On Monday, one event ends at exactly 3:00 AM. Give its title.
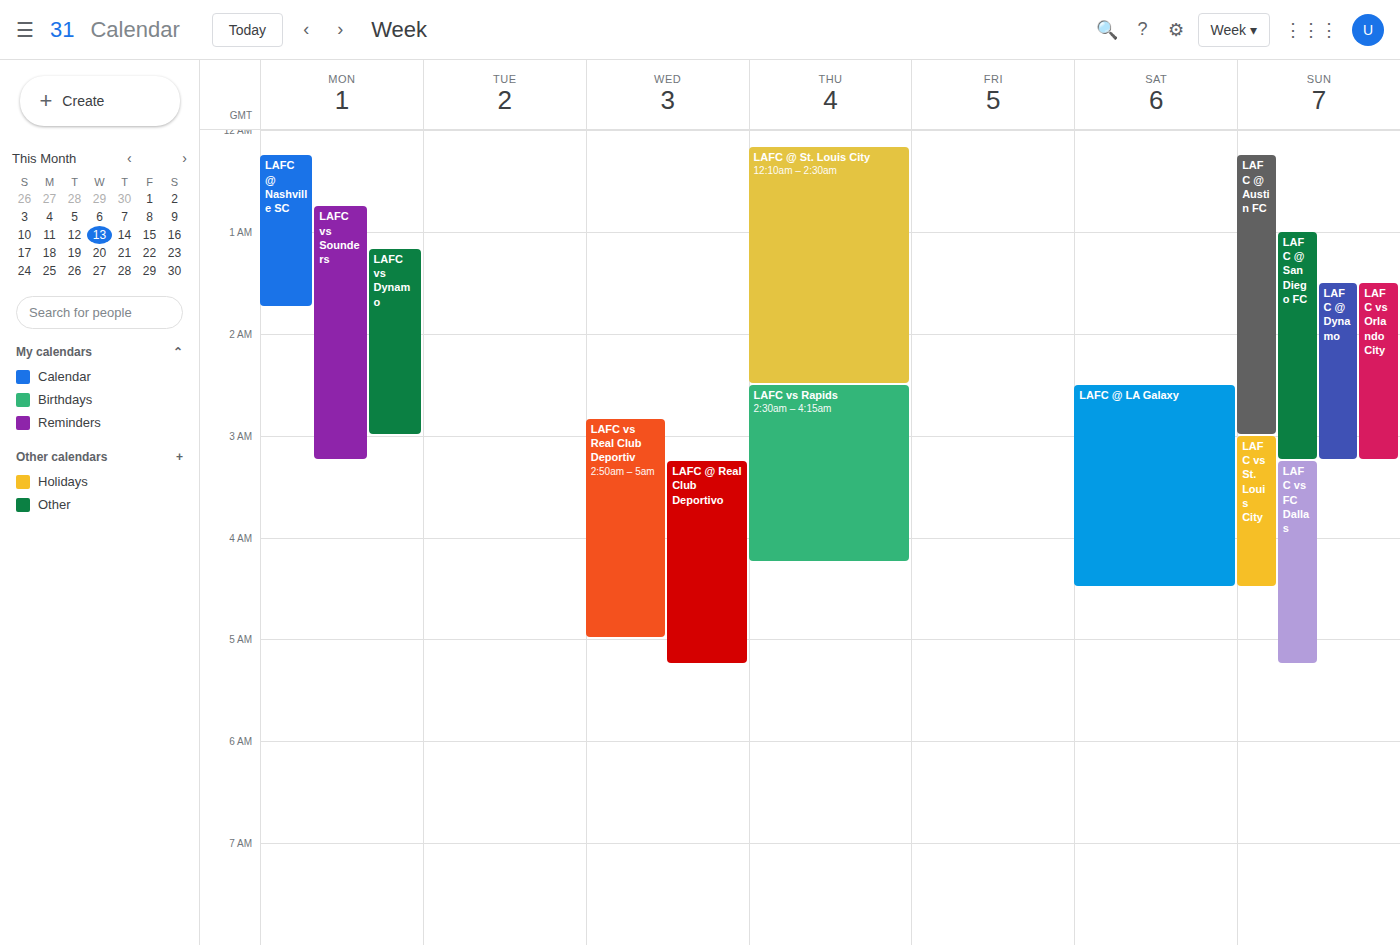
"LAFC vs Dynamo"